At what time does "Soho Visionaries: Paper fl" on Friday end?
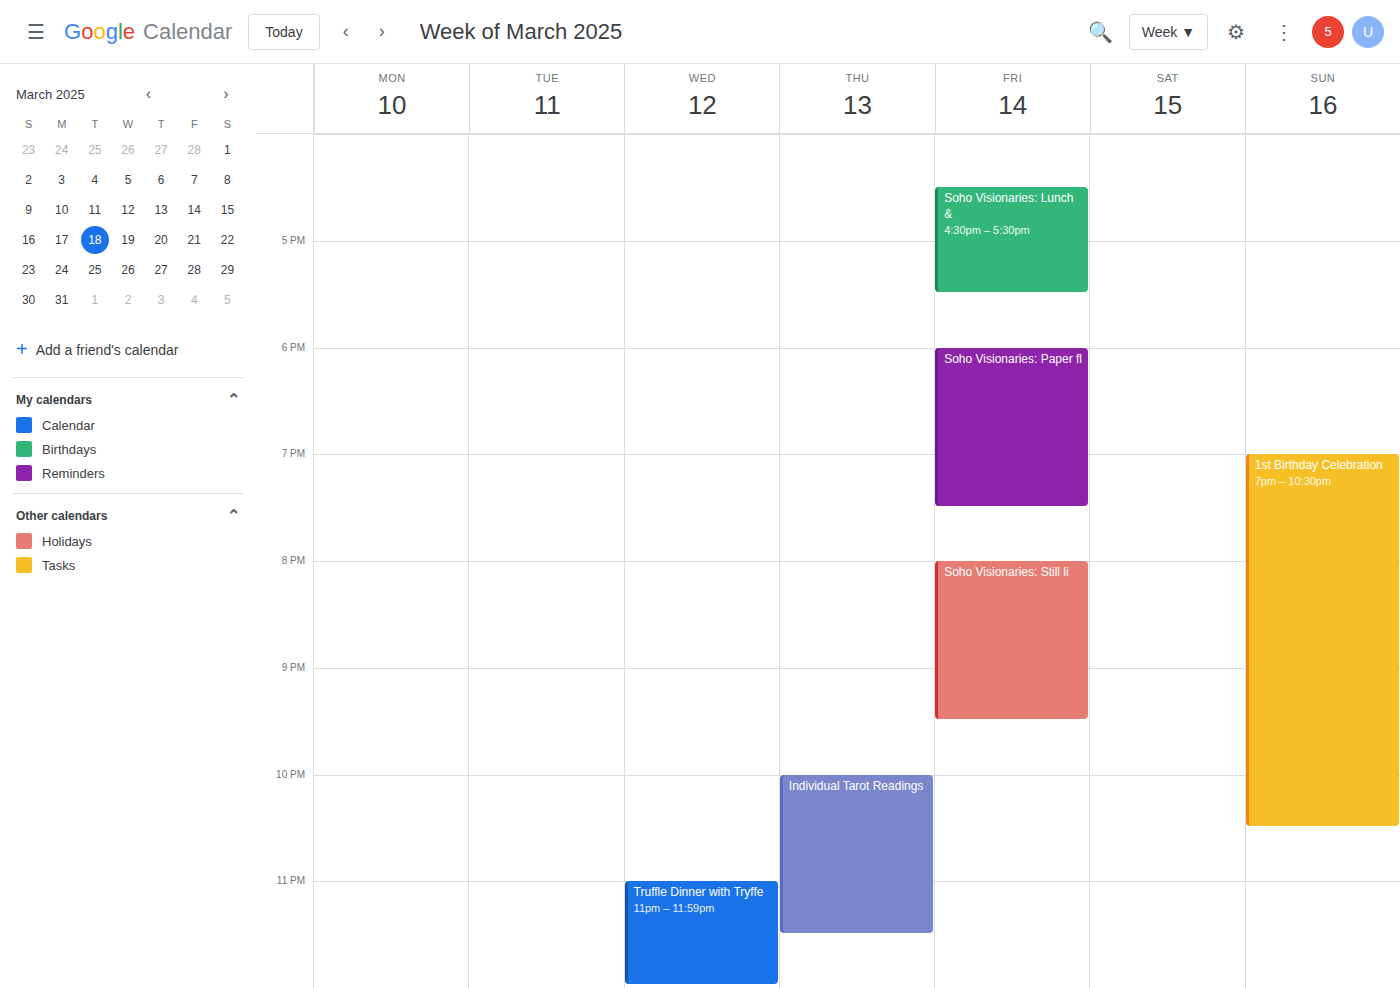
7:30 PM